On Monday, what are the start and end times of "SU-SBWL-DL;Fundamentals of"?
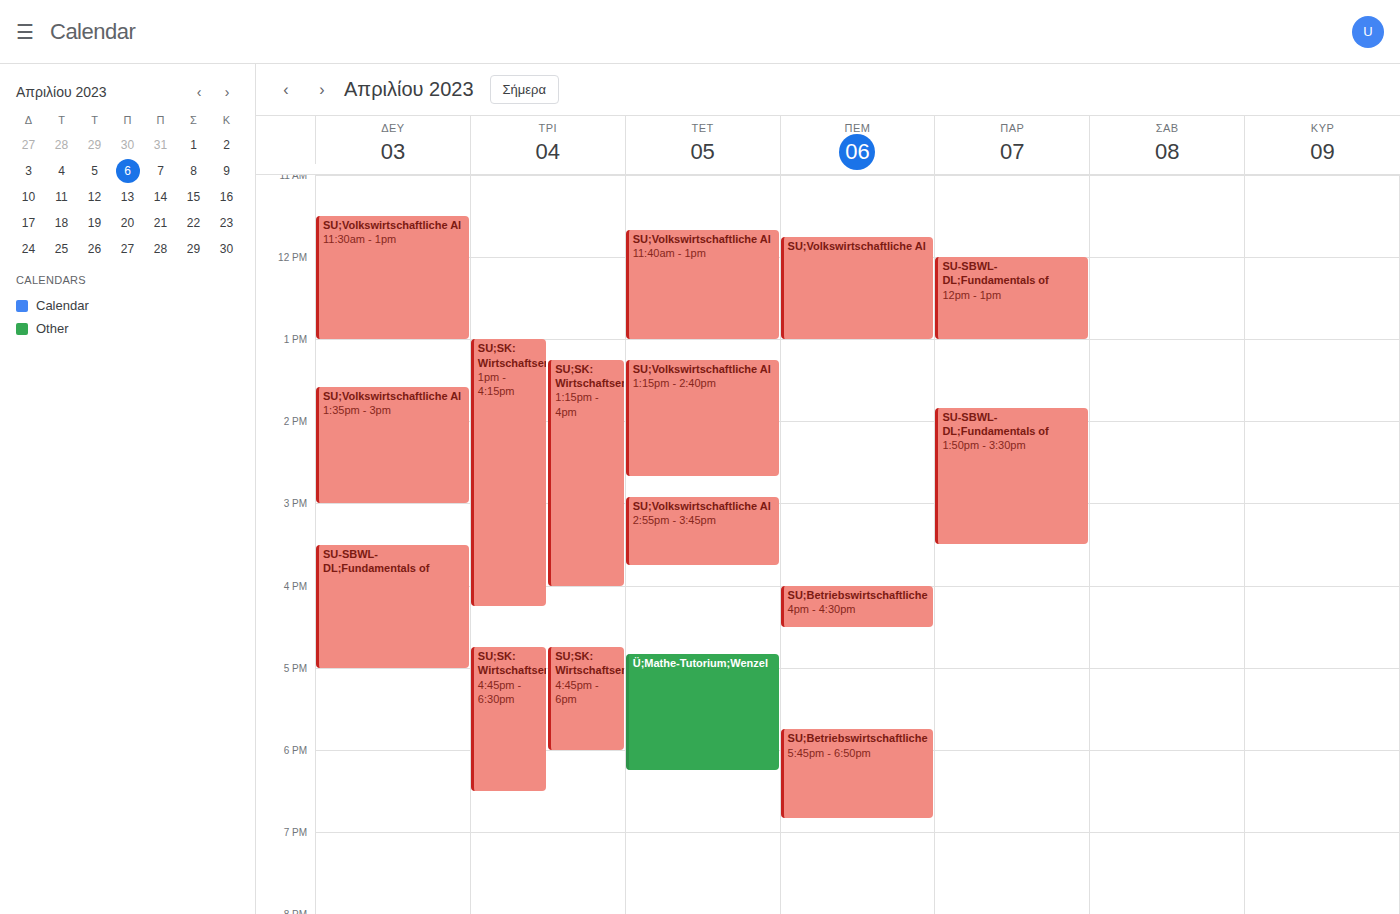
3:30 PM to 5:00 PM